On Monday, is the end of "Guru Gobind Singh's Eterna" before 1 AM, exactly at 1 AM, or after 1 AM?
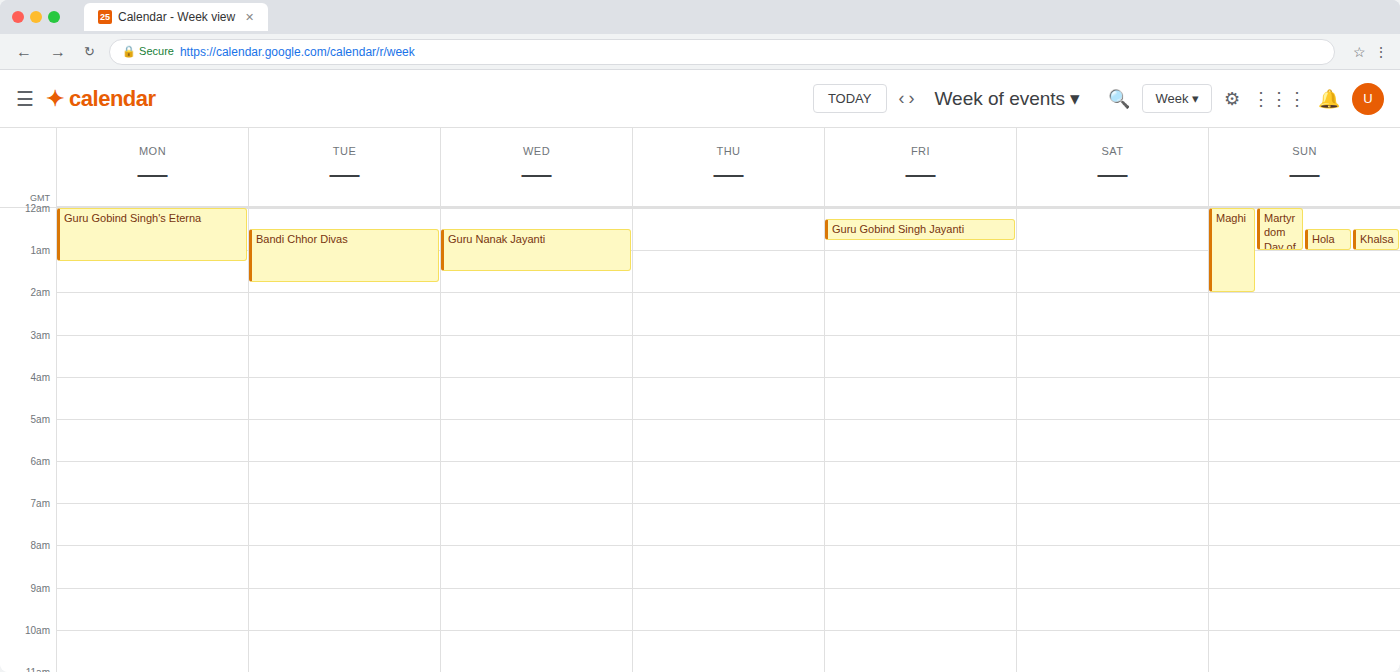
1:15 AM -- after 1 AM, 15 minutes below the 1 AM line.